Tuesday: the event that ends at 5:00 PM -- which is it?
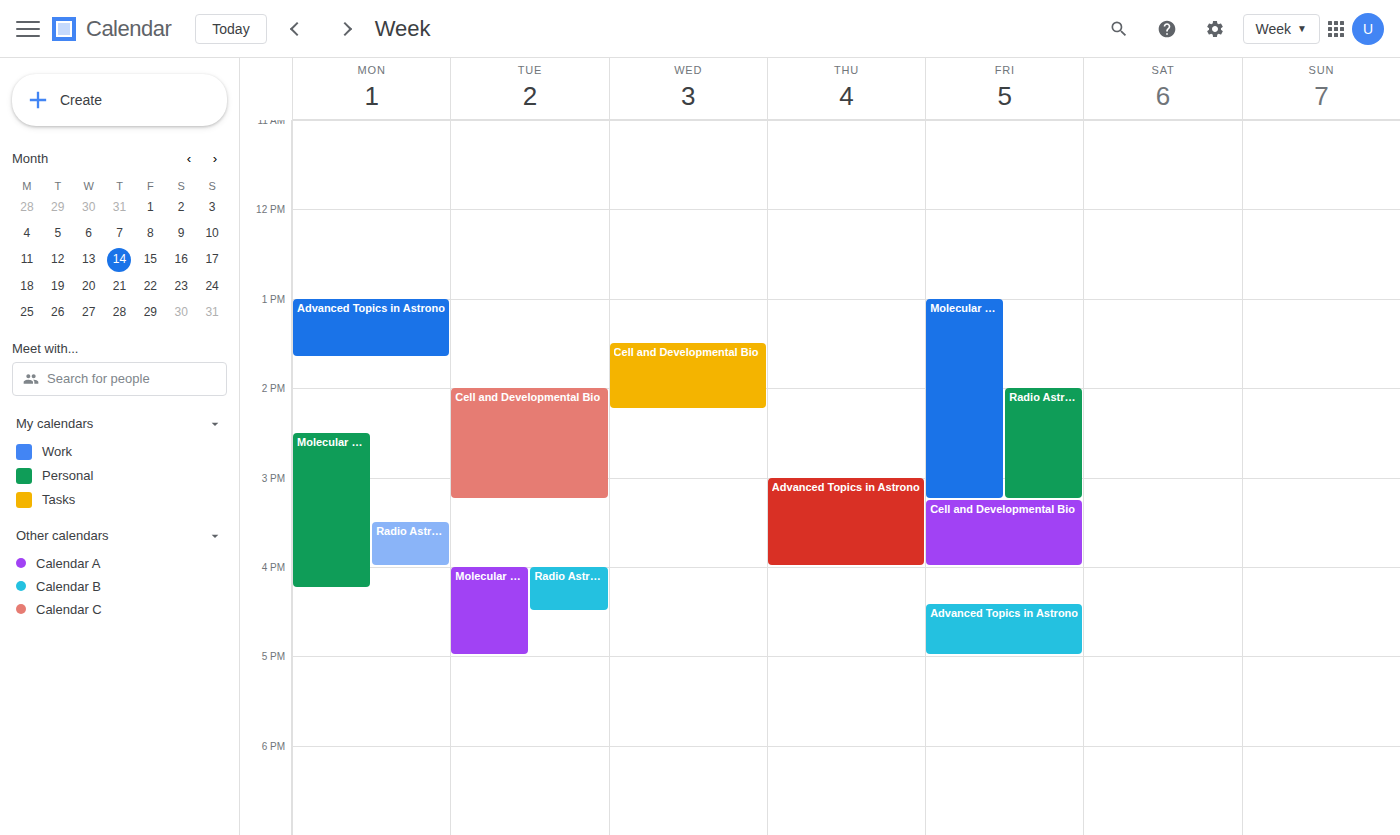
"Molecular Virology and Vir"